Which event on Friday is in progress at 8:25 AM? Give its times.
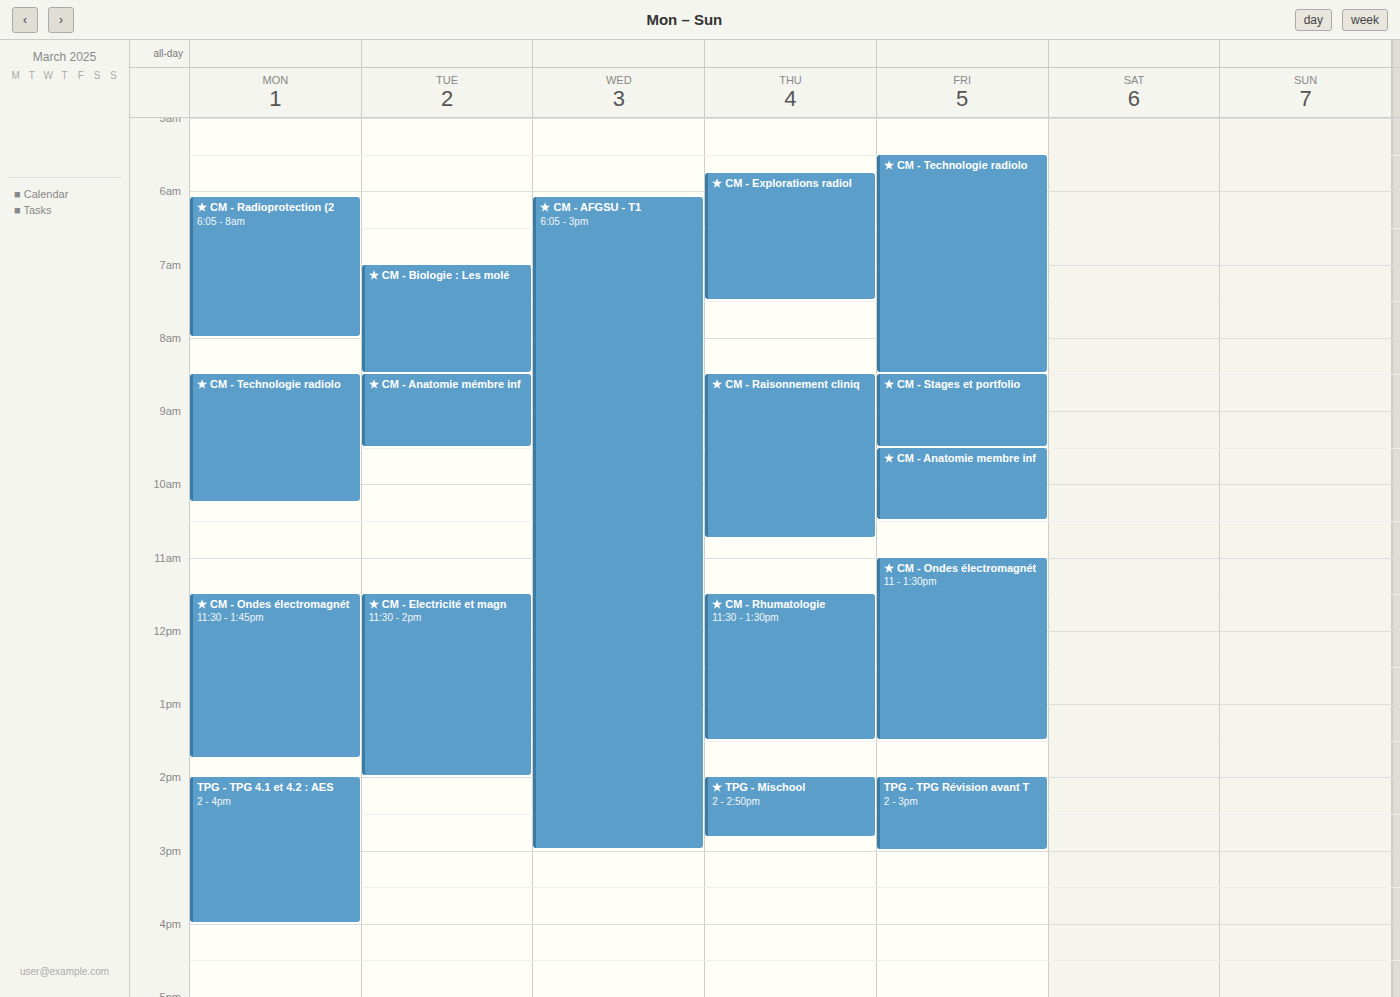
"★ CM - Technologie radiolo", 5:30 AM to 8:30 AM